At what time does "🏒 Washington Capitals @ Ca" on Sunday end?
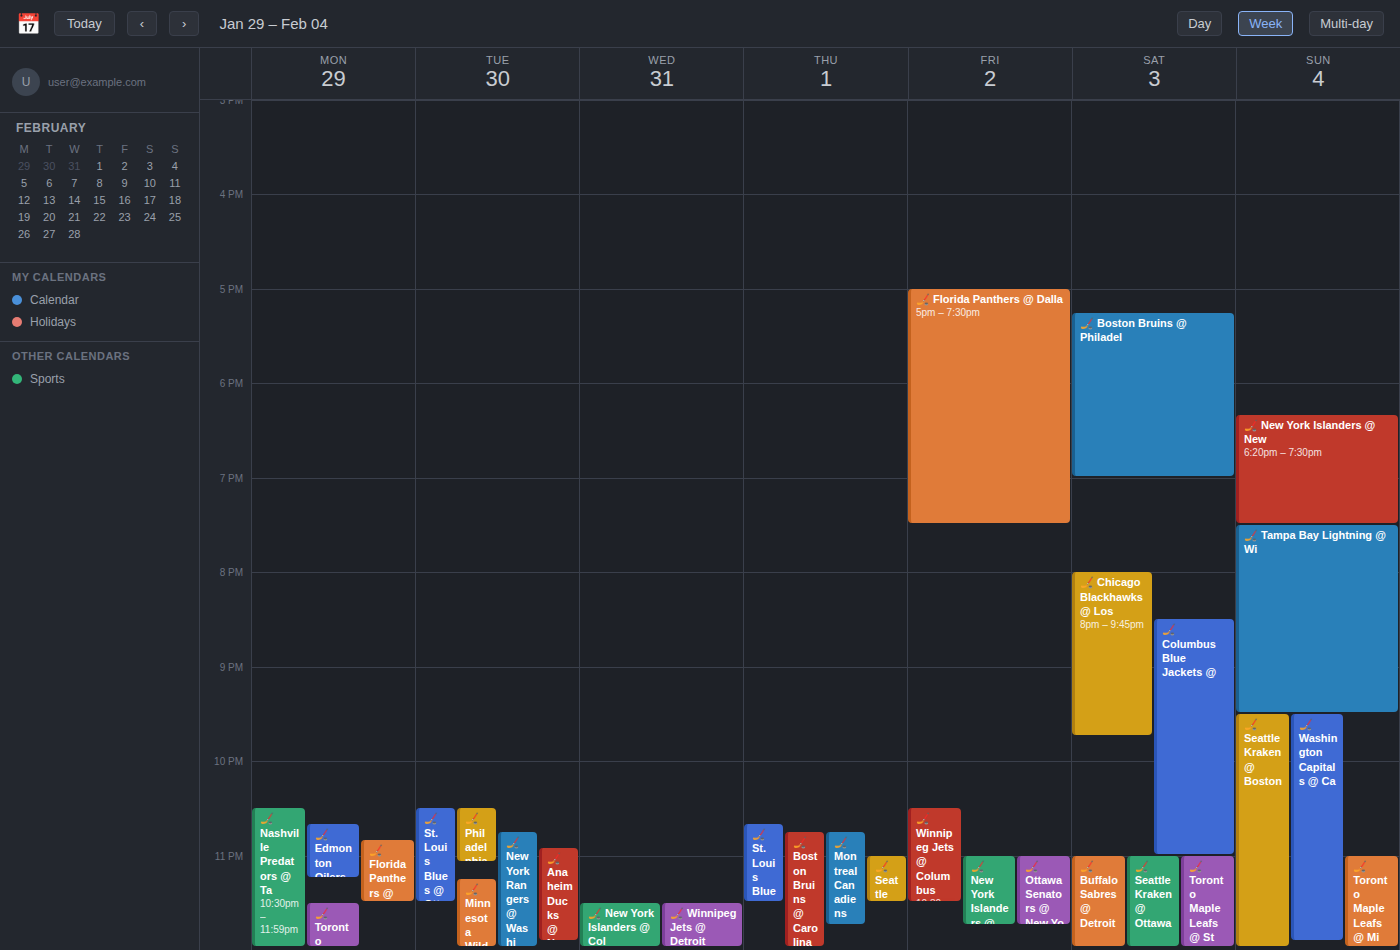
11:55 PM